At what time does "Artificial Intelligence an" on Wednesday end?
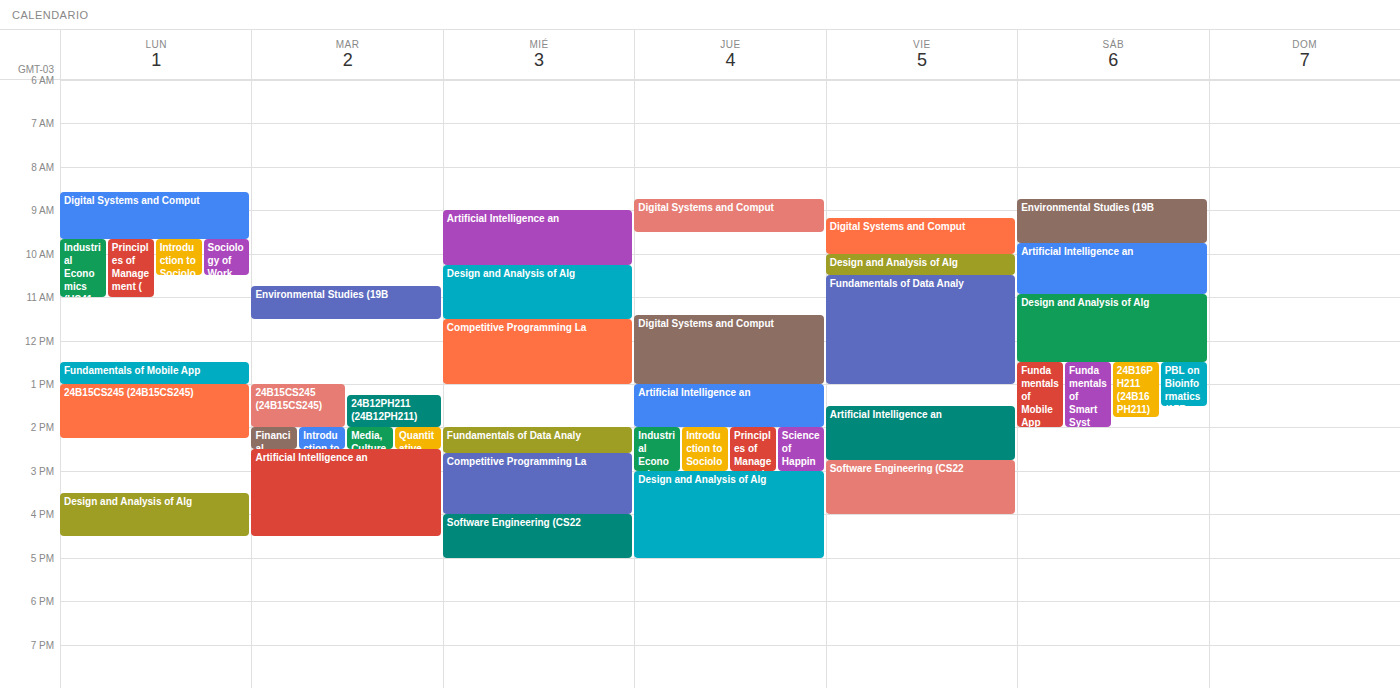
10:15 AM